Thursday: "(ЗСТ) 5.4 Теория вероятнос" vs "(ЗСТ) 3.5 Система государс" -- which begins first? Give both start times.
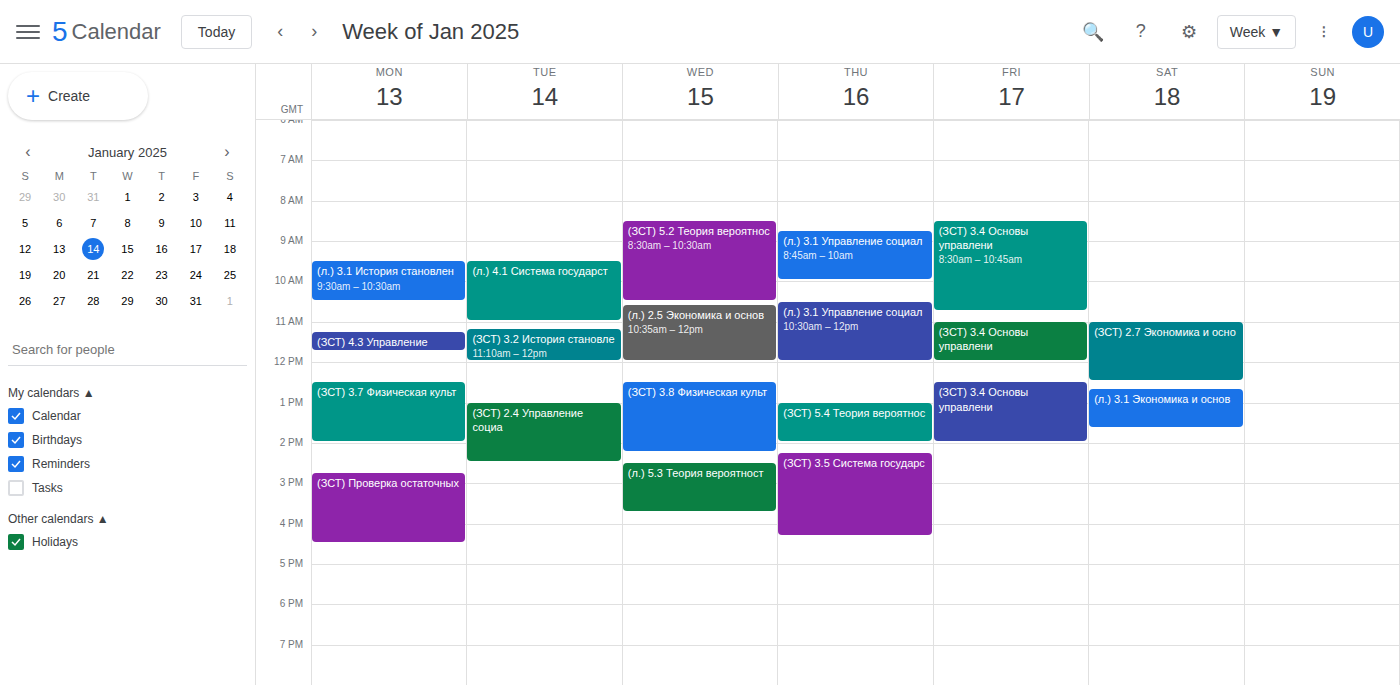
"(ЗСТ) 5.4 Теория вероятнос" 1:00 PM; "(ЗСТ) 3.5 Система государс" 2:15 PM.